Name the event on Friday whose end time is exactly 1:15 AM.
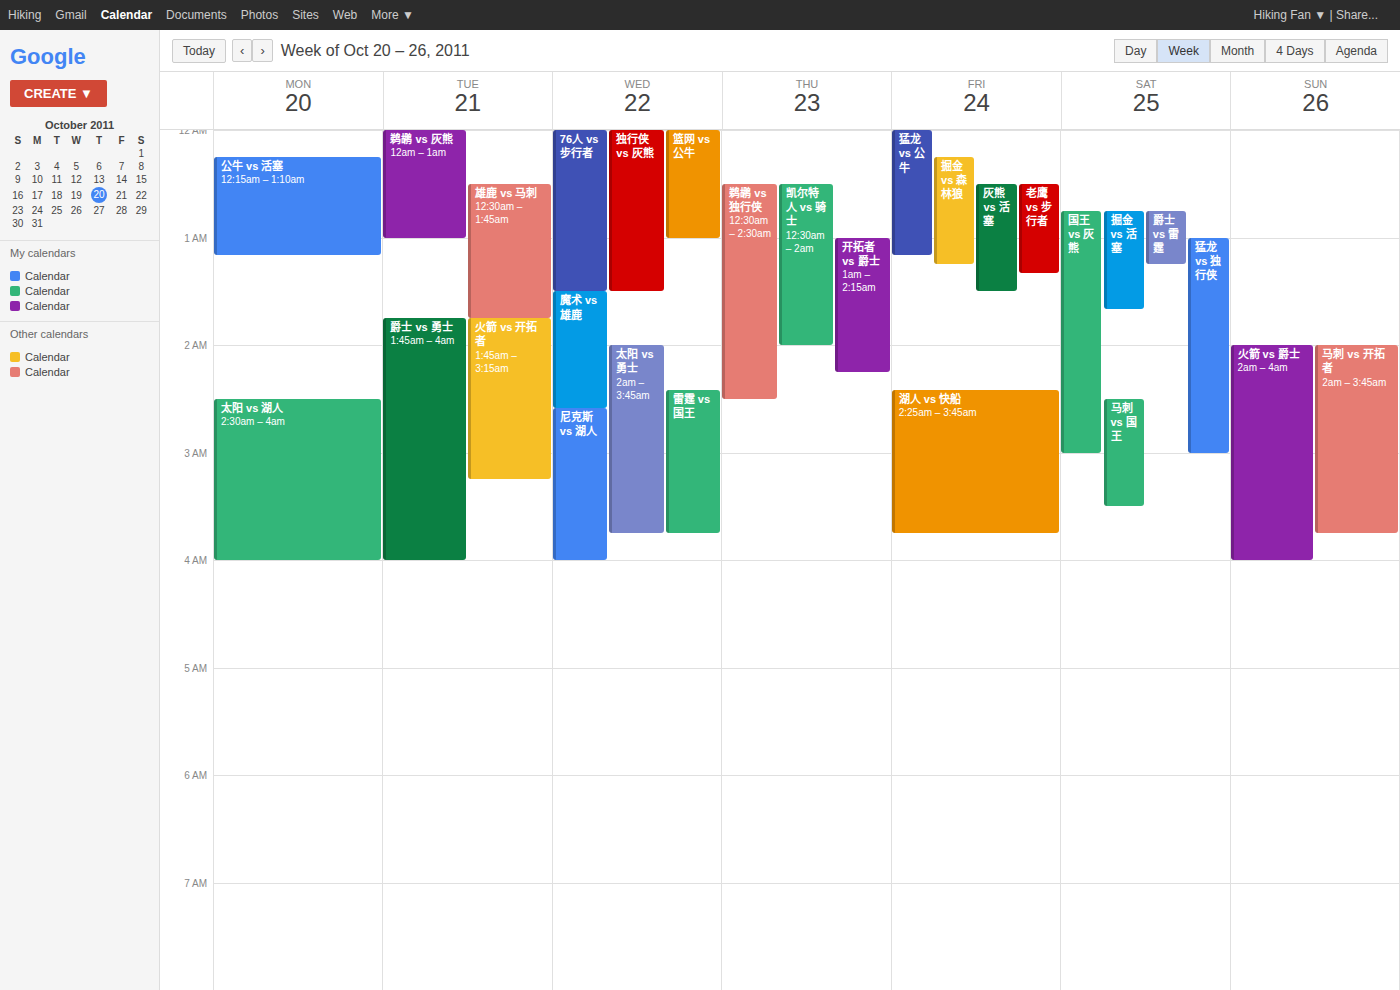
"掘金 vs 森林狼"